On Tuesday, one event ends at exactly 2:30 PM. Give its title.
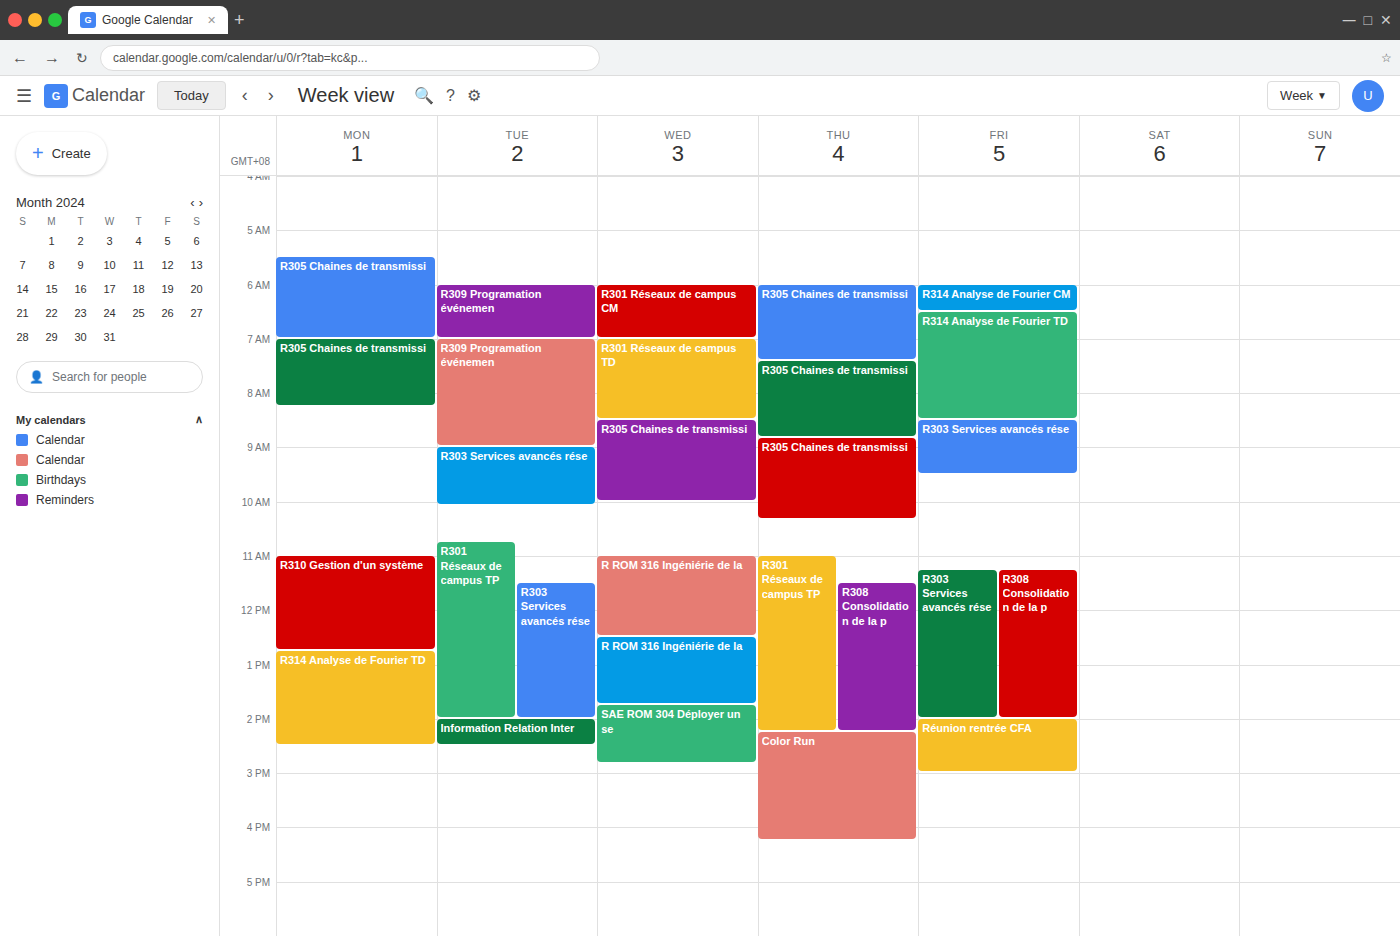
"Information Relation Inter"